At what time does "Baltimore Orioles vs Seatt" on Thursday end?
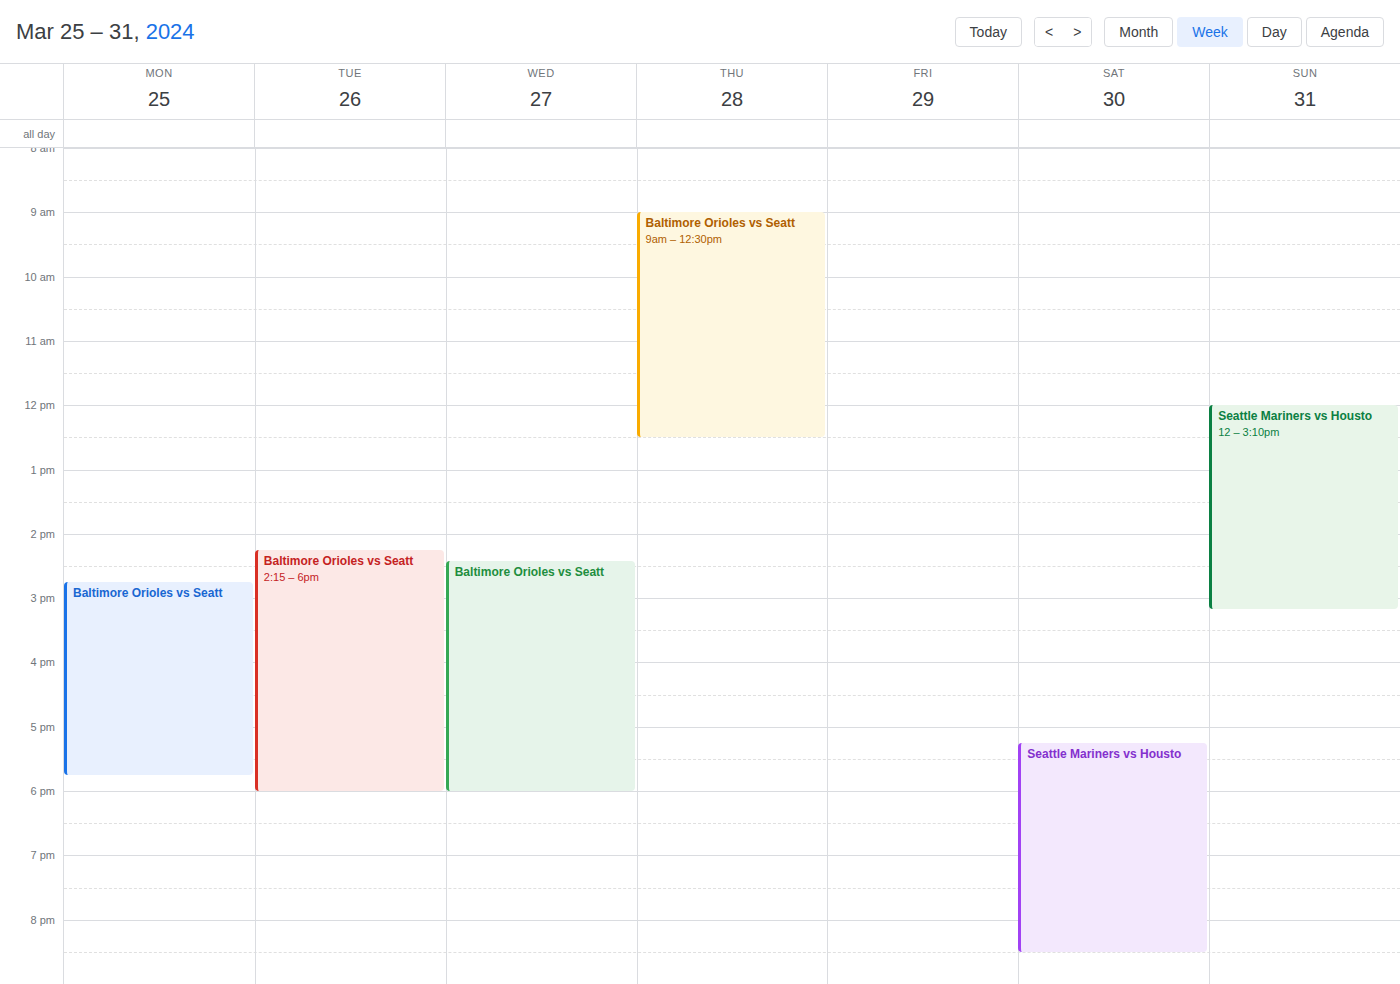
12:30 PM